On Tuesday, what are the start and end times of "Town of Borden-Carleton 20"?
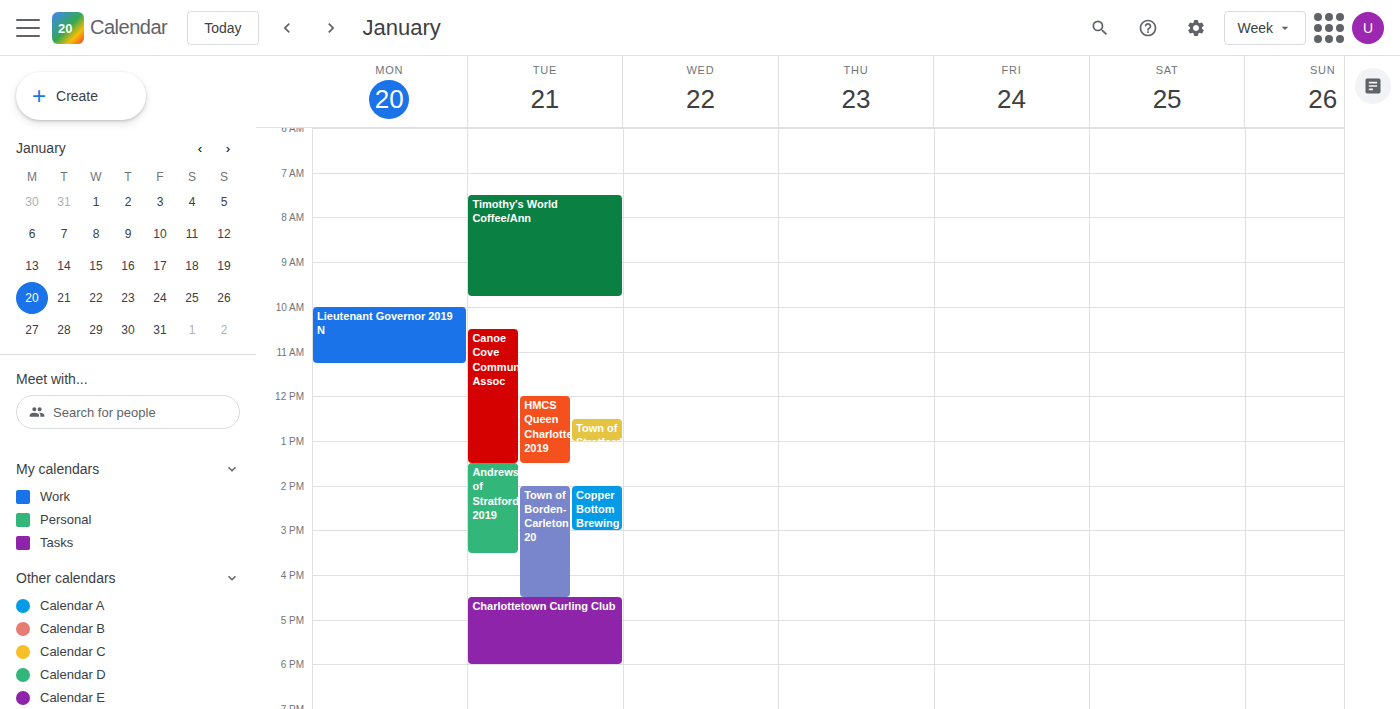
2:00 PM to 4:30 PM